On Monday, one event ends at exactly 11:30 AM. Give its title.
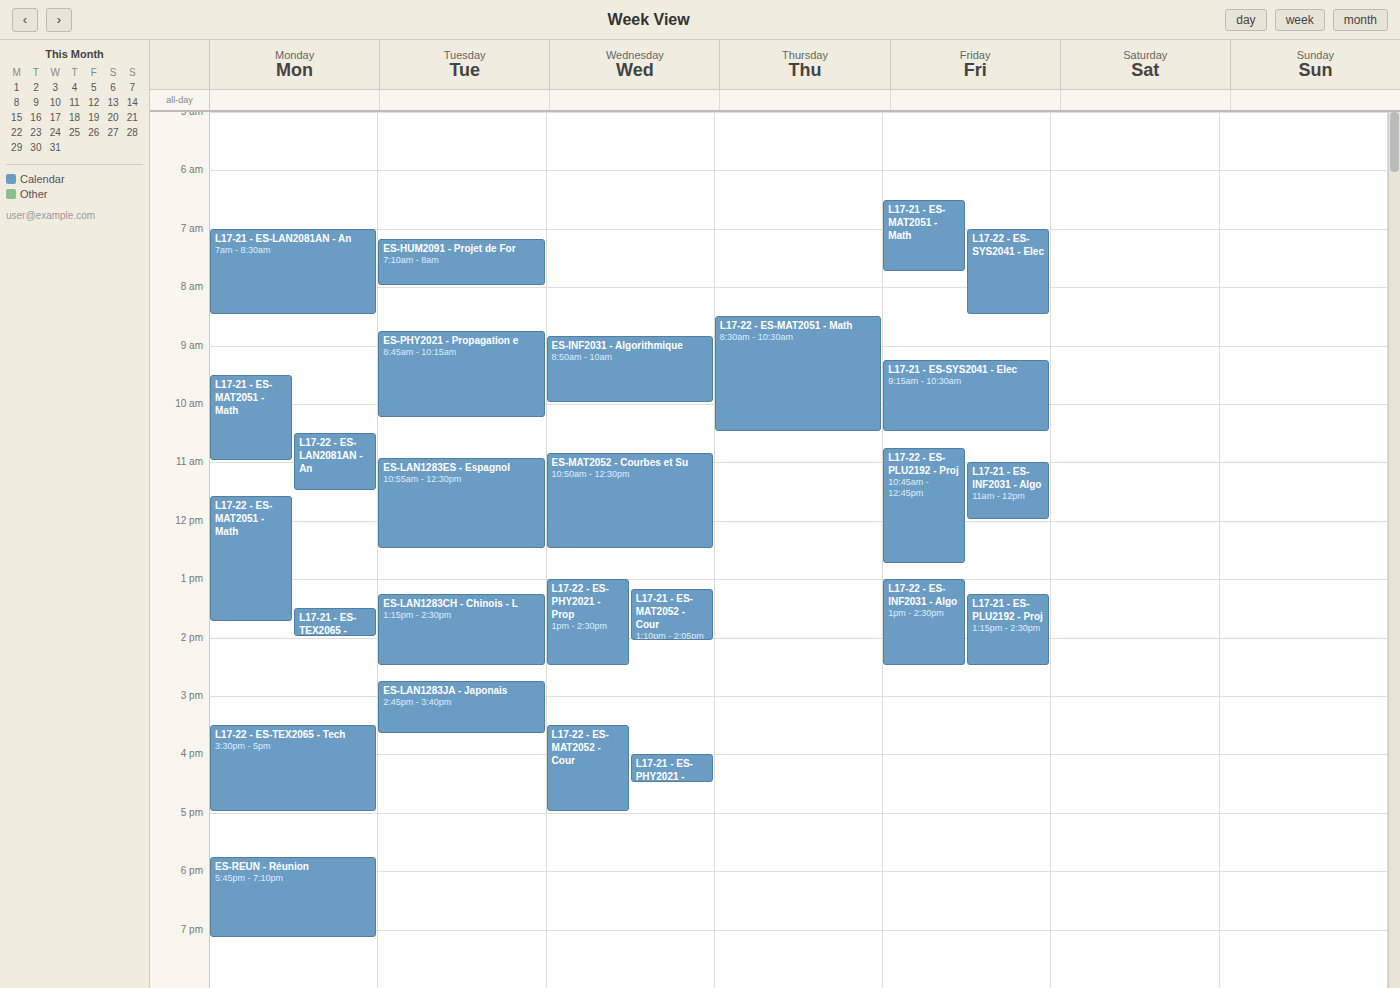
"L17-22 - ES-LAN2081AN - An"